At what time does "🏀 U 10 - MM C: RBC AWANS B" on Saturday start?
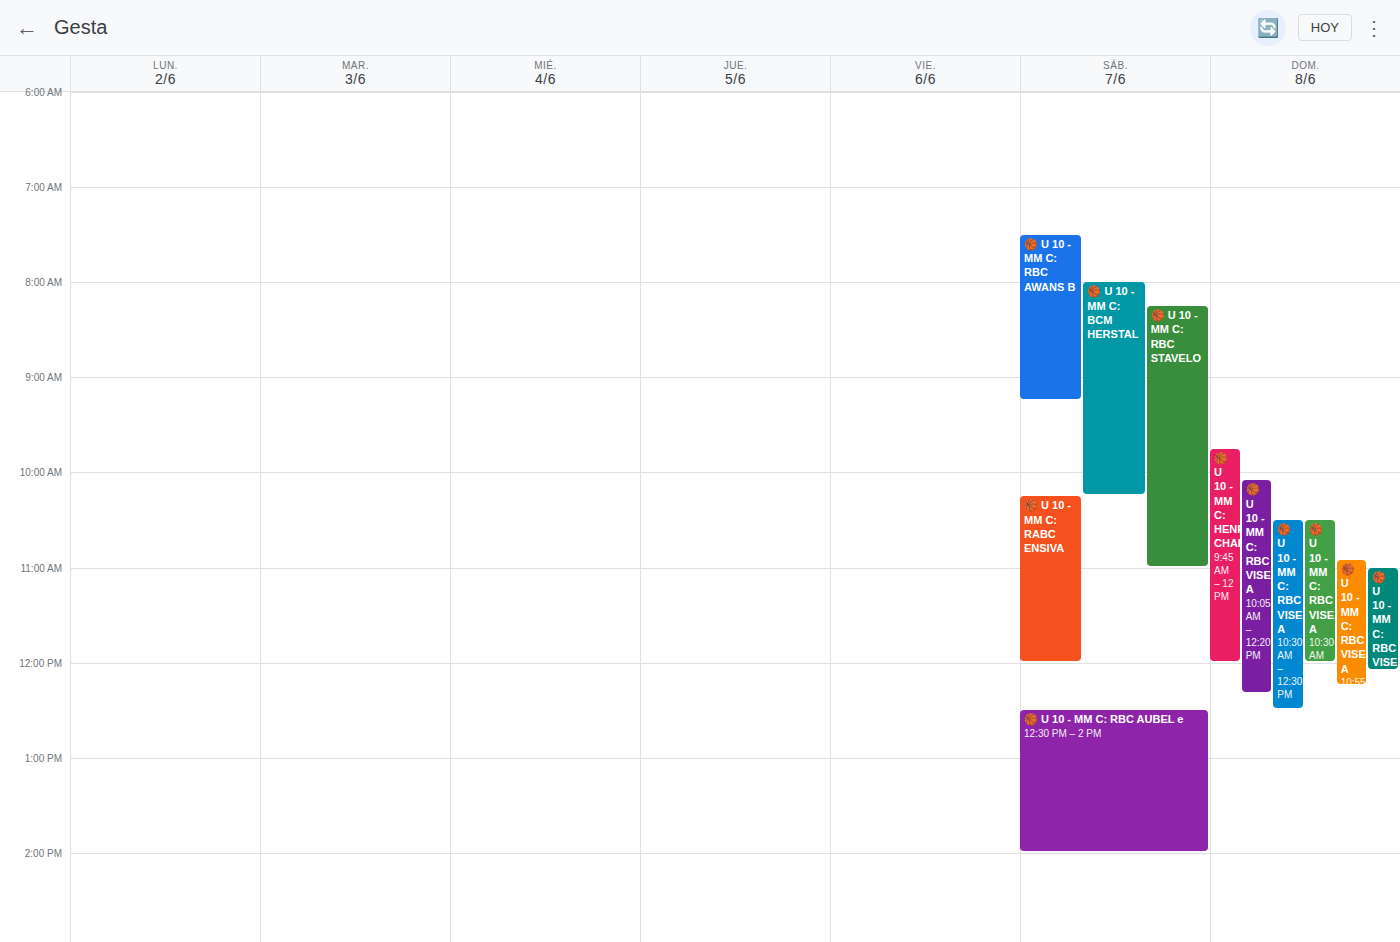
07:30